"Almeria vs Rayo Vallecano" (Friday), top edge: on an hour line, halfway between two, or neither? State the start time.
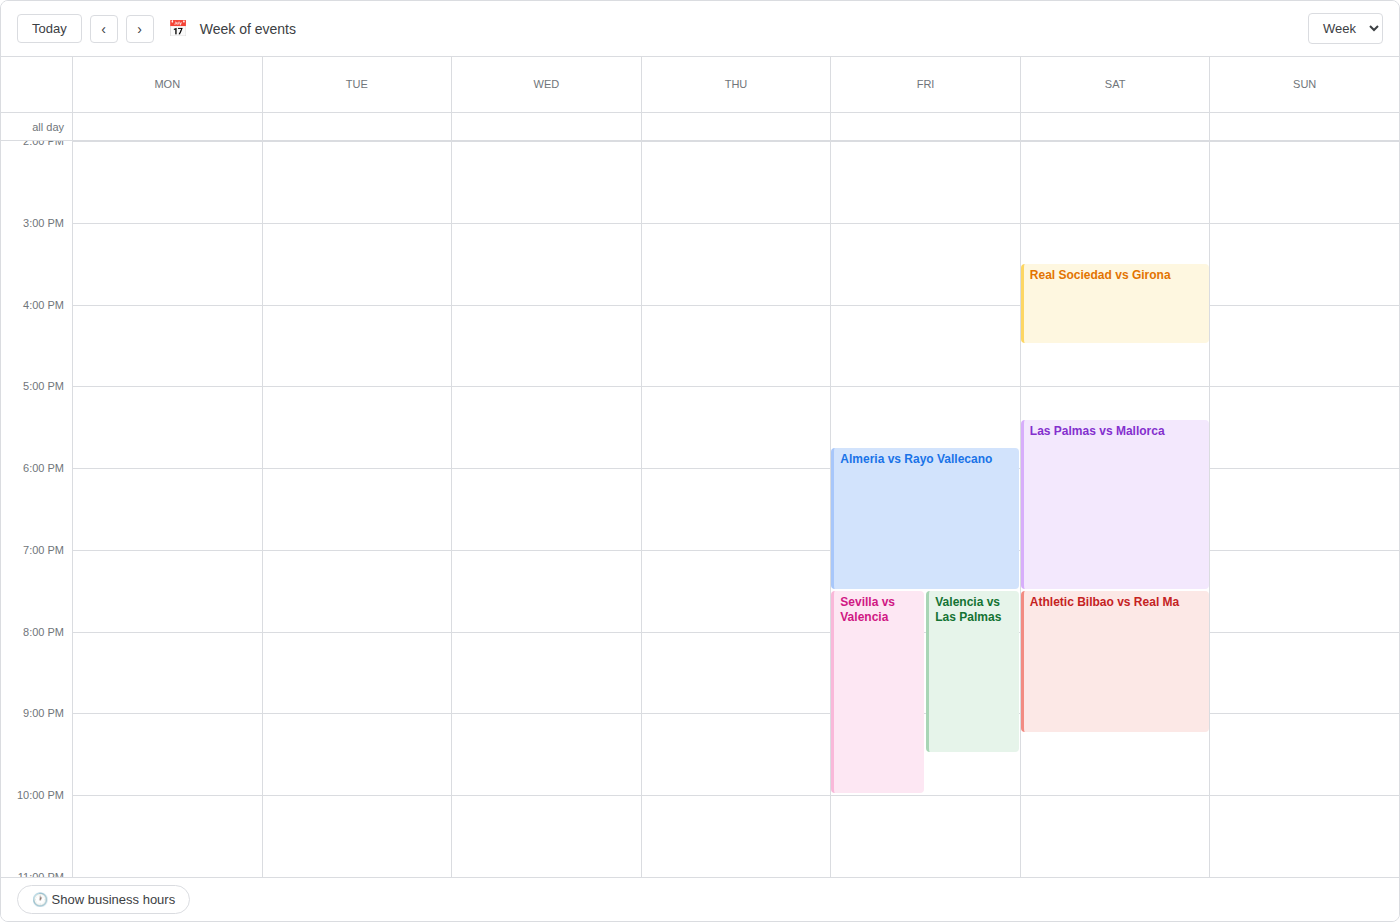
5:45 PM -- neither: three quarters of the way from the 5 PM line to the 6 PM line.